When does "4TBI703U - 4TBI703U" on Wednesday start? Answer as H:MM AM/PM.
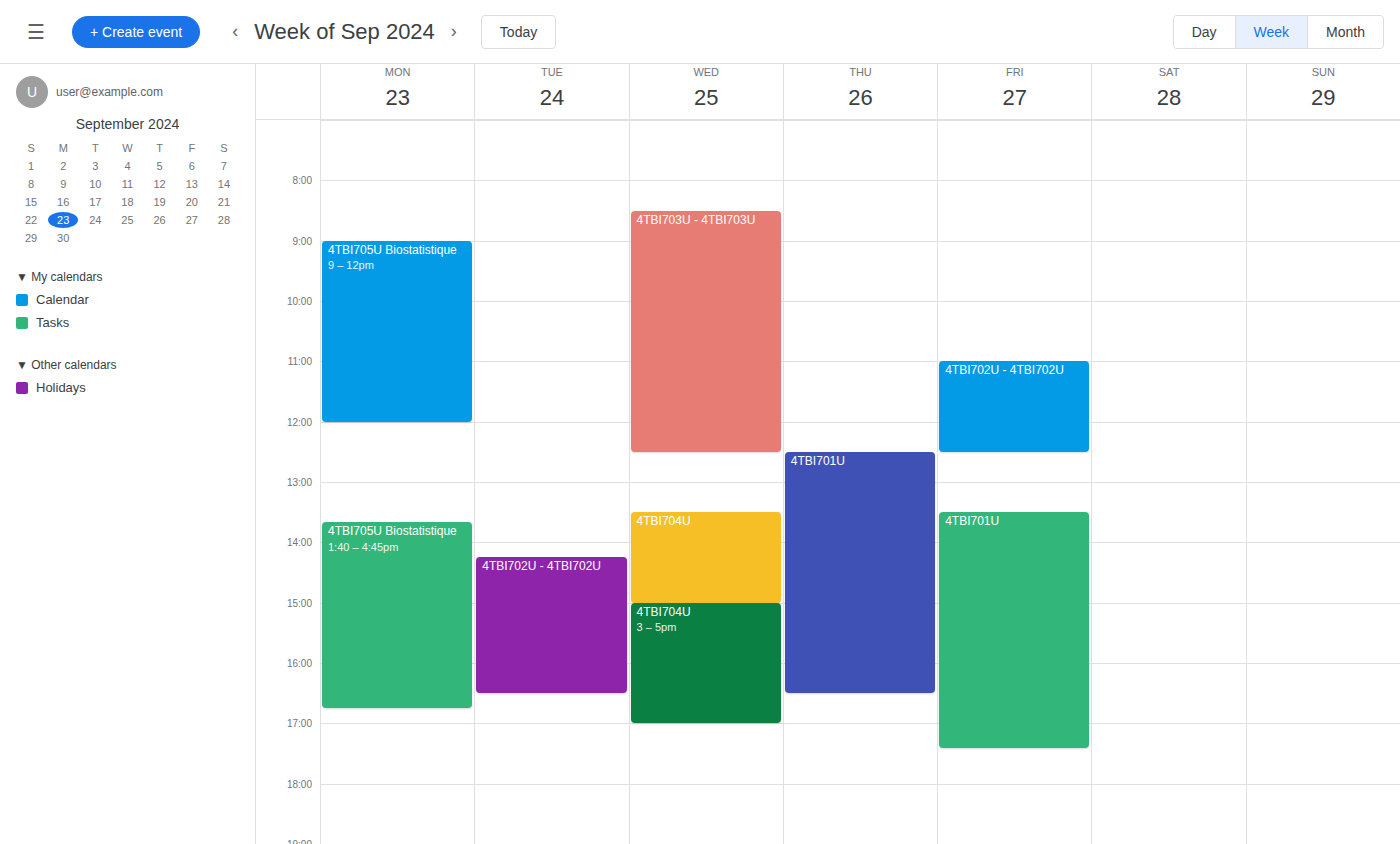
8:30 AM